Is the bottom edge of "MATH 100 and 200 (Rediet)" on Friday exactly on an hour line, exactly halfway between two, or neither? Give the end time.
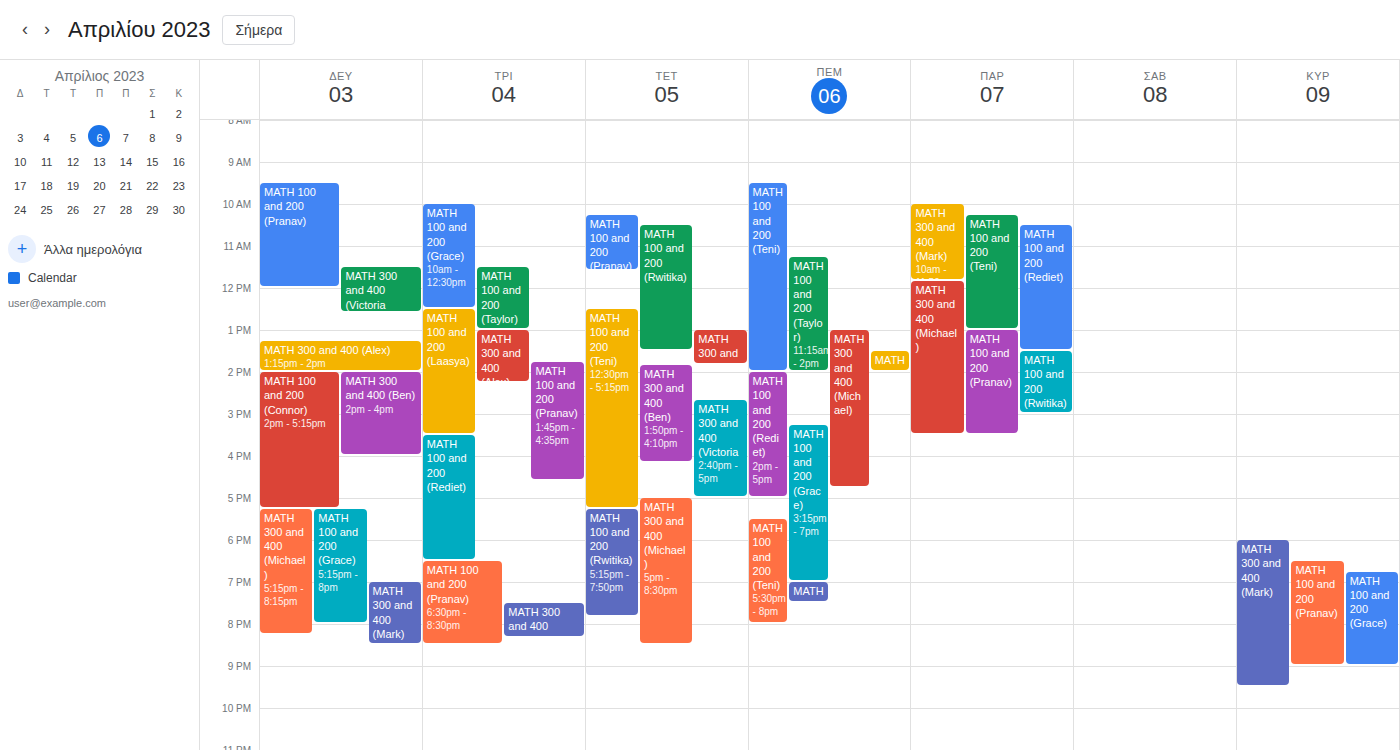
1:30 PM -- halfway between the 1 PM and 2 PM lines.